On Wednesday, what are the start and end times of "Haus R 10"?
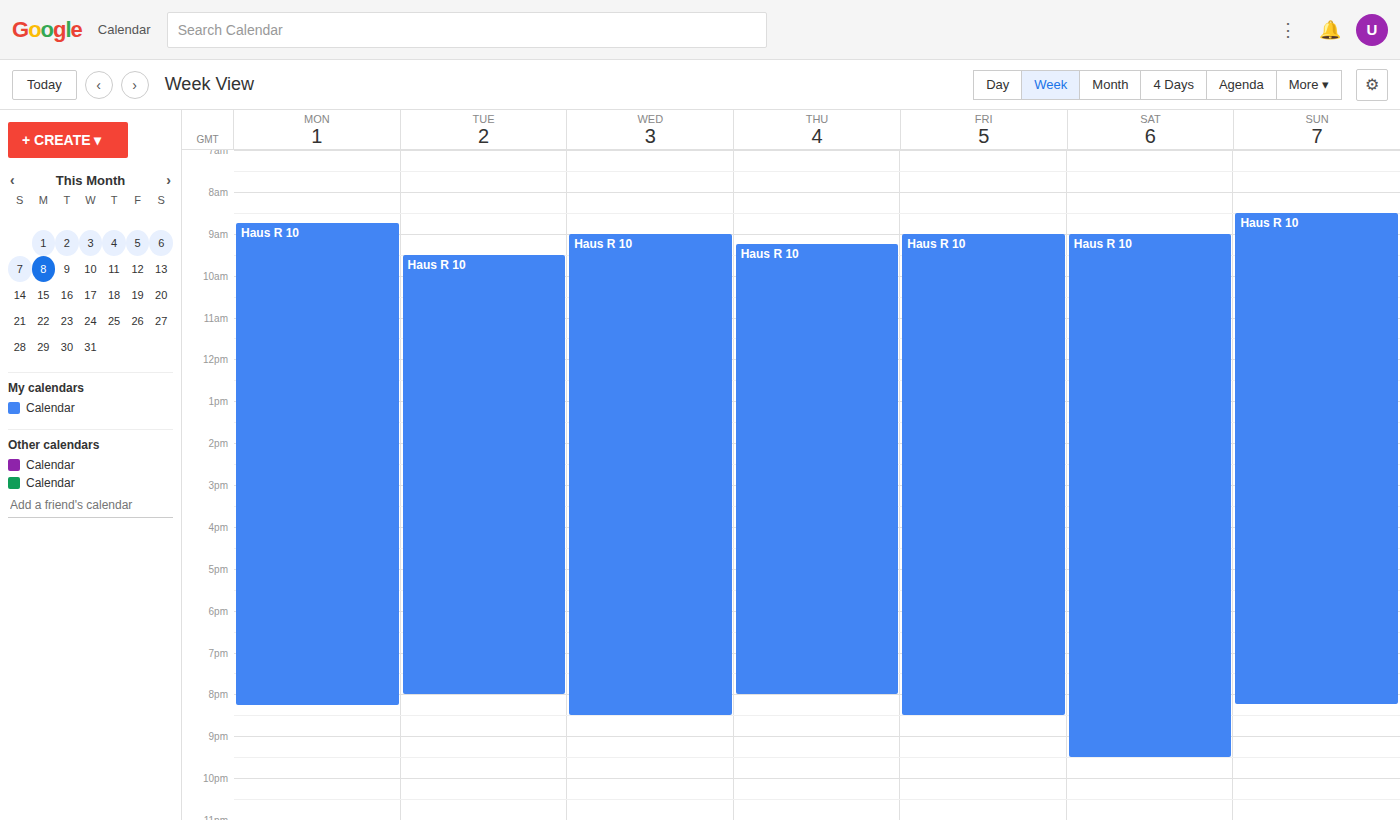
9:00 AM to 8:30 PM